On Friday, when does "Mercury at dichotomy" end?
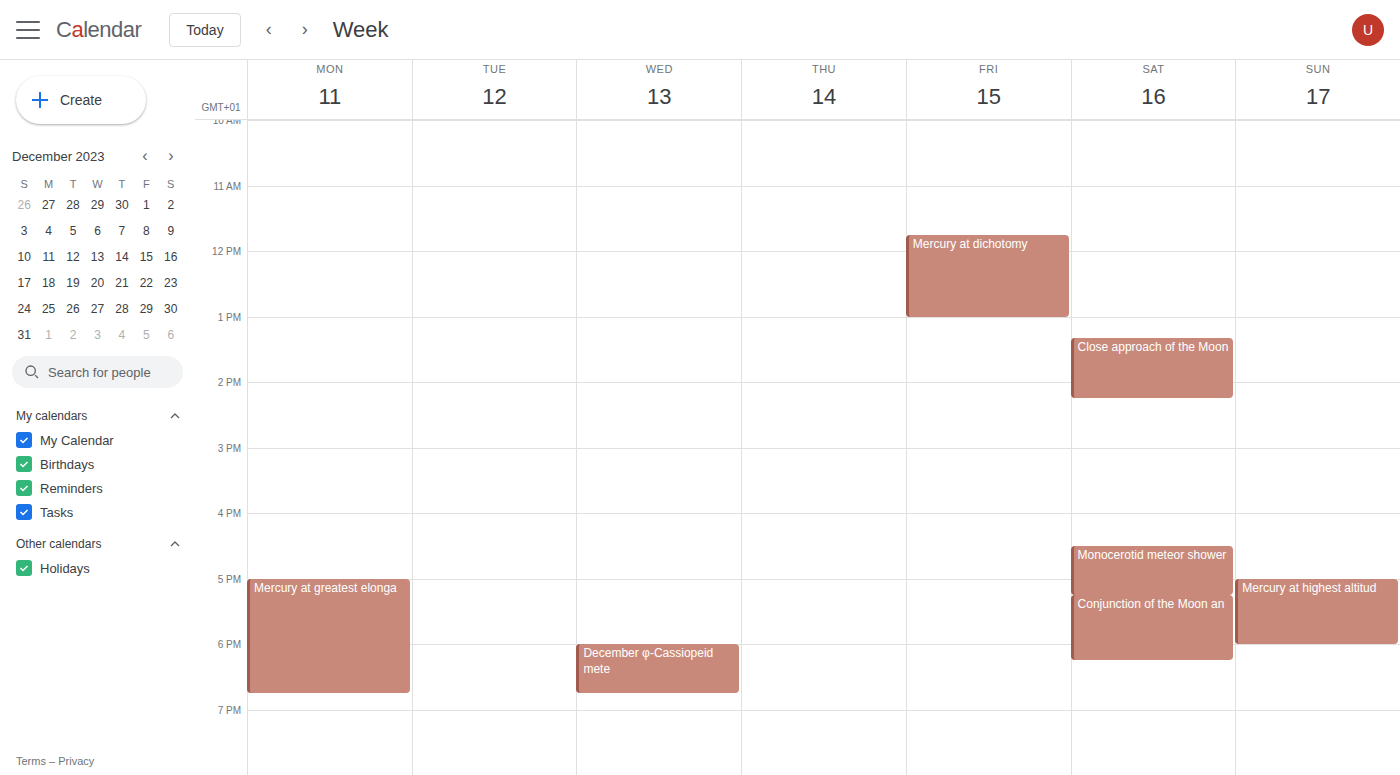
13:00